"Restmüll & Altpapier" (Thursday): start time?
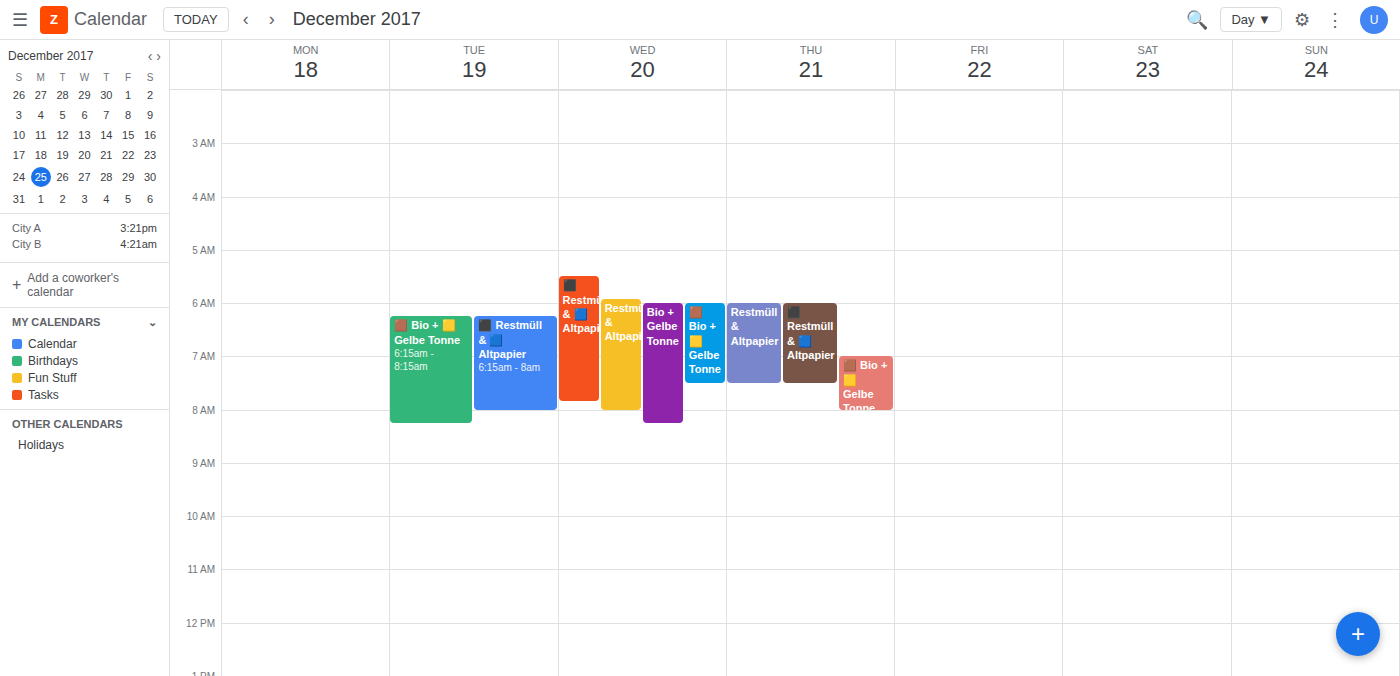
6:00 AM